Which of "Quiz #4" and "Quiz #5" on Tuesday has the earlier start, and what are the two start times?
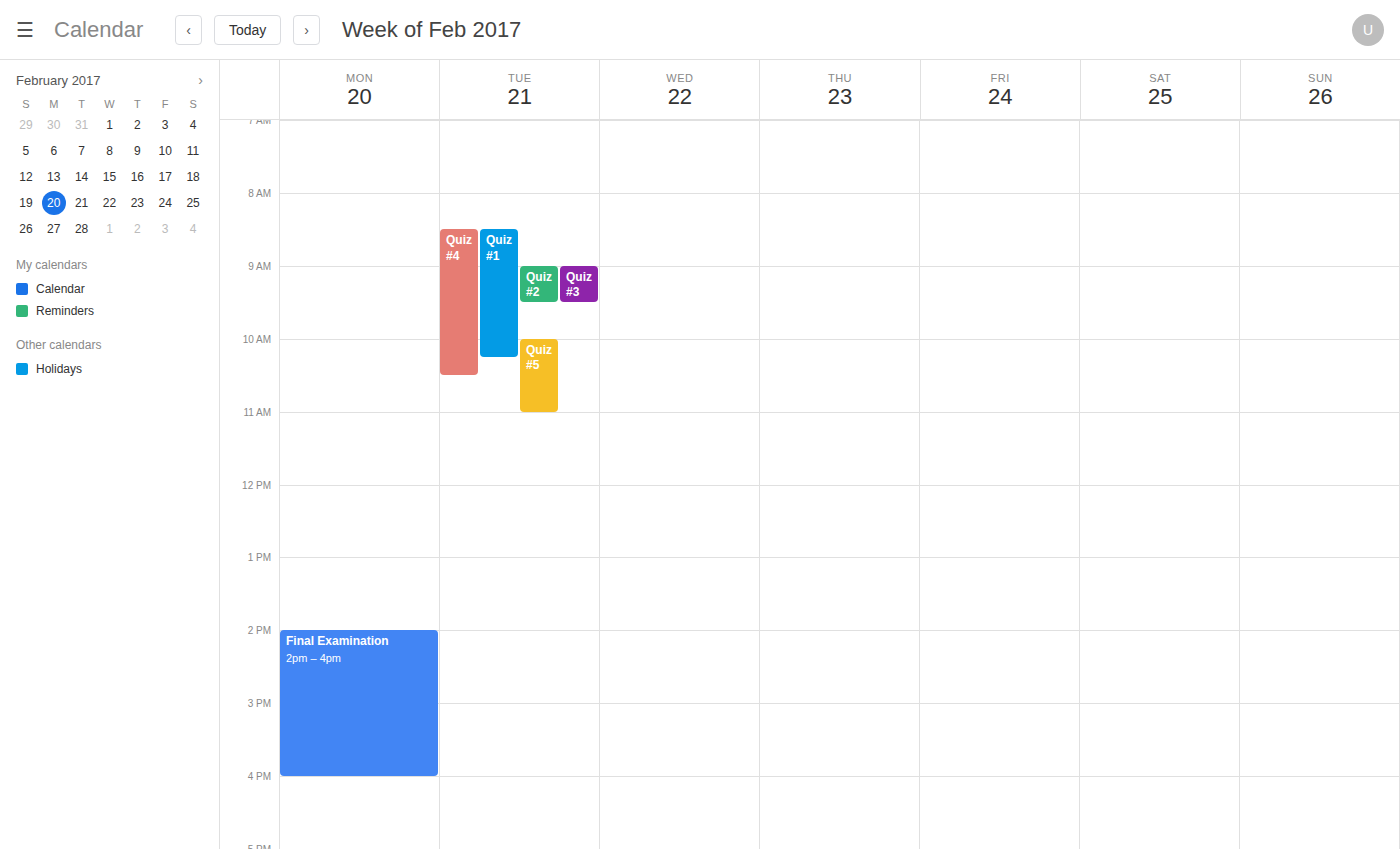
"Quiz #4" 8:30 AM; "Quiz #5" 10:00 AM.